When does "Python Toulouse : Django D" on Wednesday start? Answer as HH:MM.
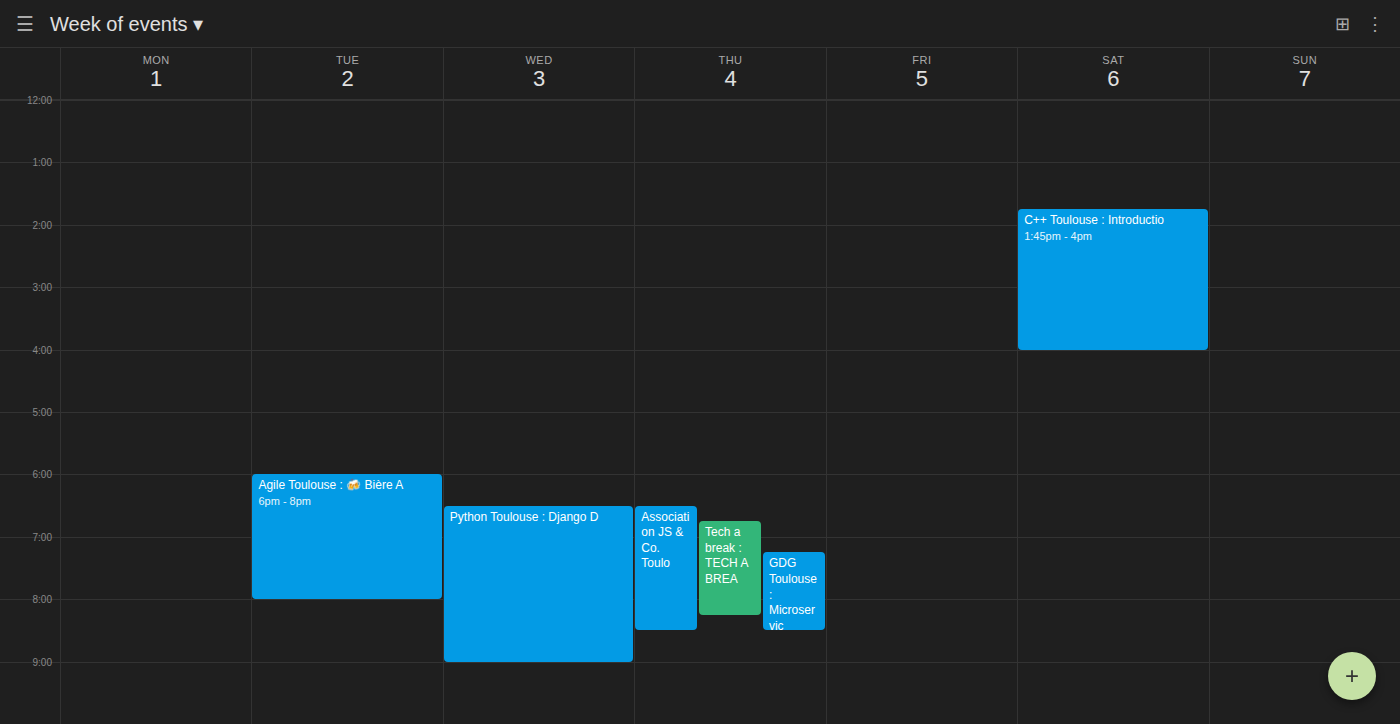
18:30